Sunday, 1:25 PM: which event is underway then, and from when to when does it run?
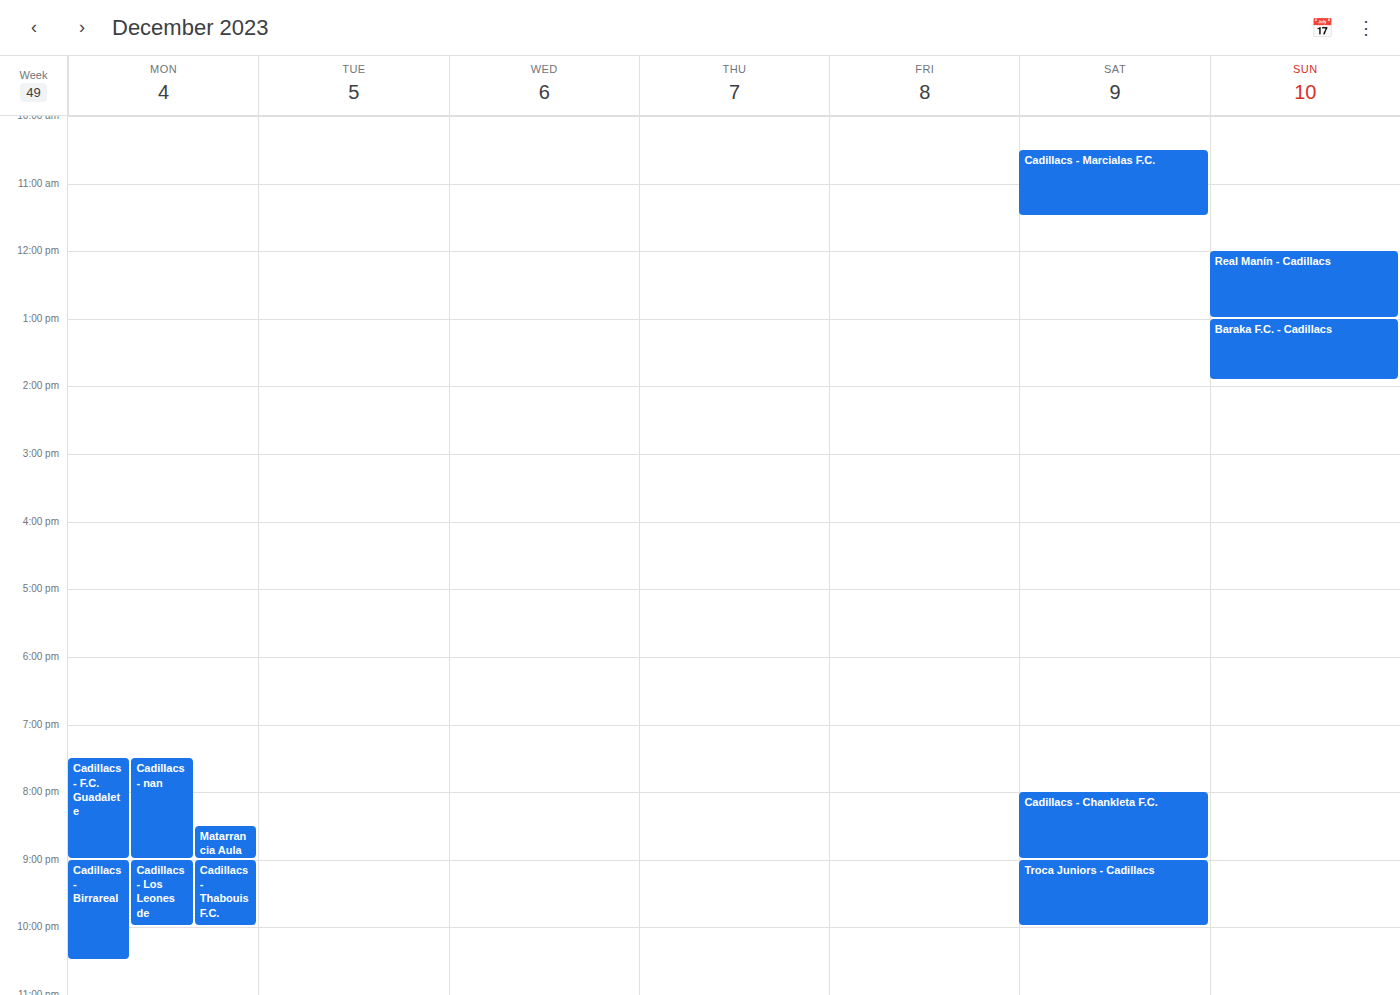
"Baraka F.C. - Cadillacs", 1:00 PM to 1:55 PM